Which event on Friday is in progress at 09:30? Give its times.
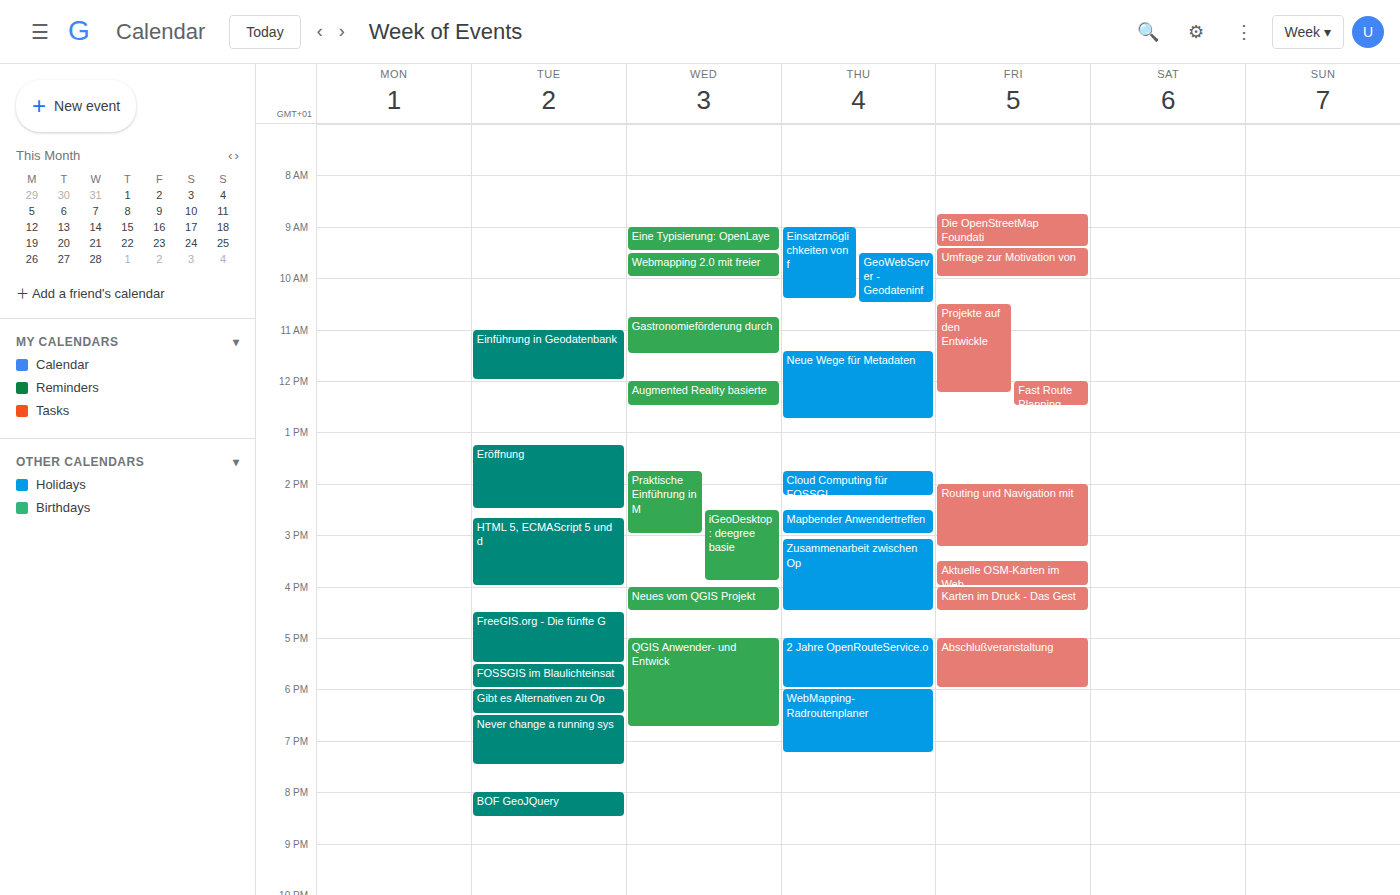
"Umfrage zur Motivation von", 09:25 to 10:00